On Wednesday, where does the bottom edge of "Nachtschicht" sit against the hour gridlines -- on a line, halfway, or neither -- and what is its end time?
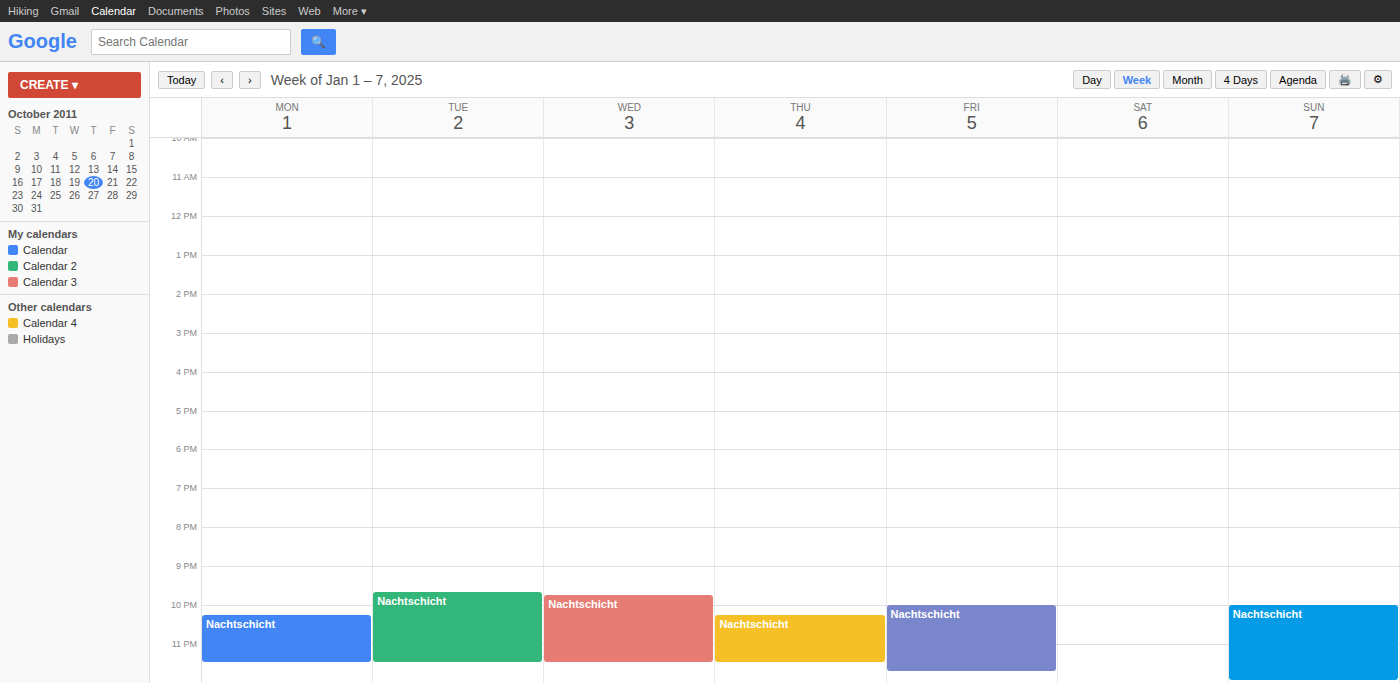
11:30 PM -- halfway between the 11 PM and 12 AM lines.